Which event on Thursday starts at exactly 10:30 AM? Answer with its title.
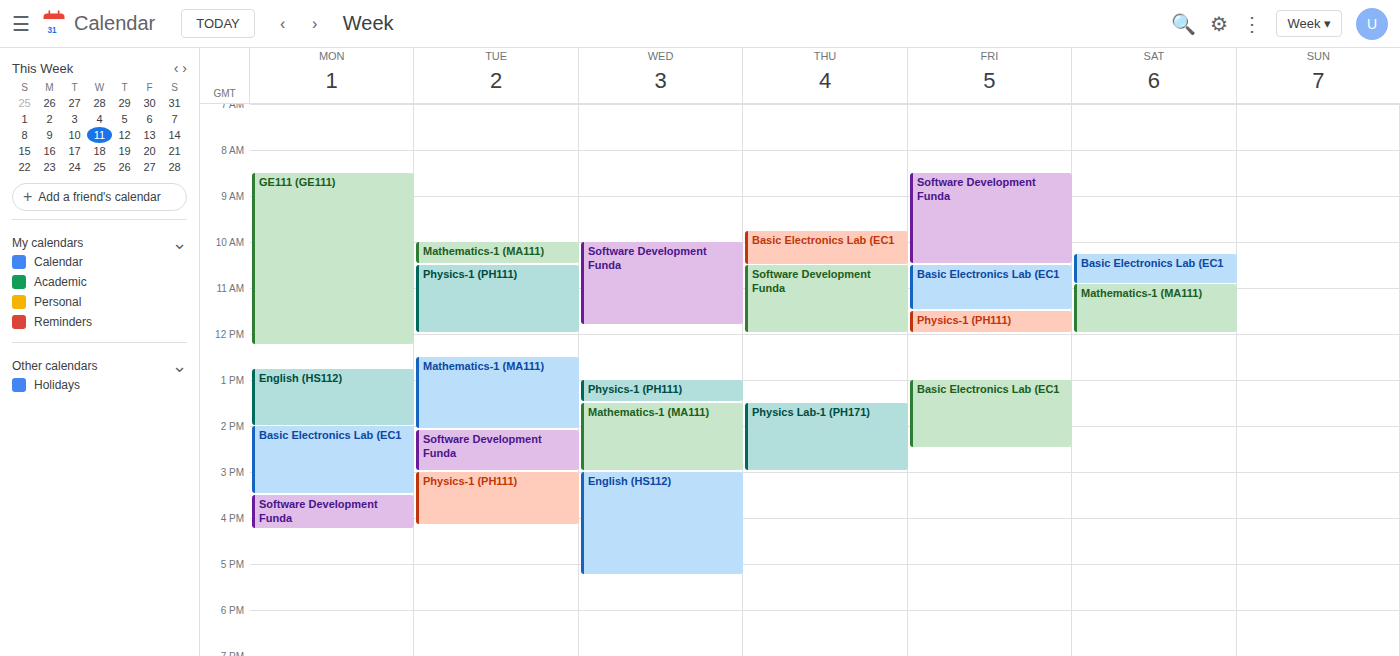
"Software Development Funda"